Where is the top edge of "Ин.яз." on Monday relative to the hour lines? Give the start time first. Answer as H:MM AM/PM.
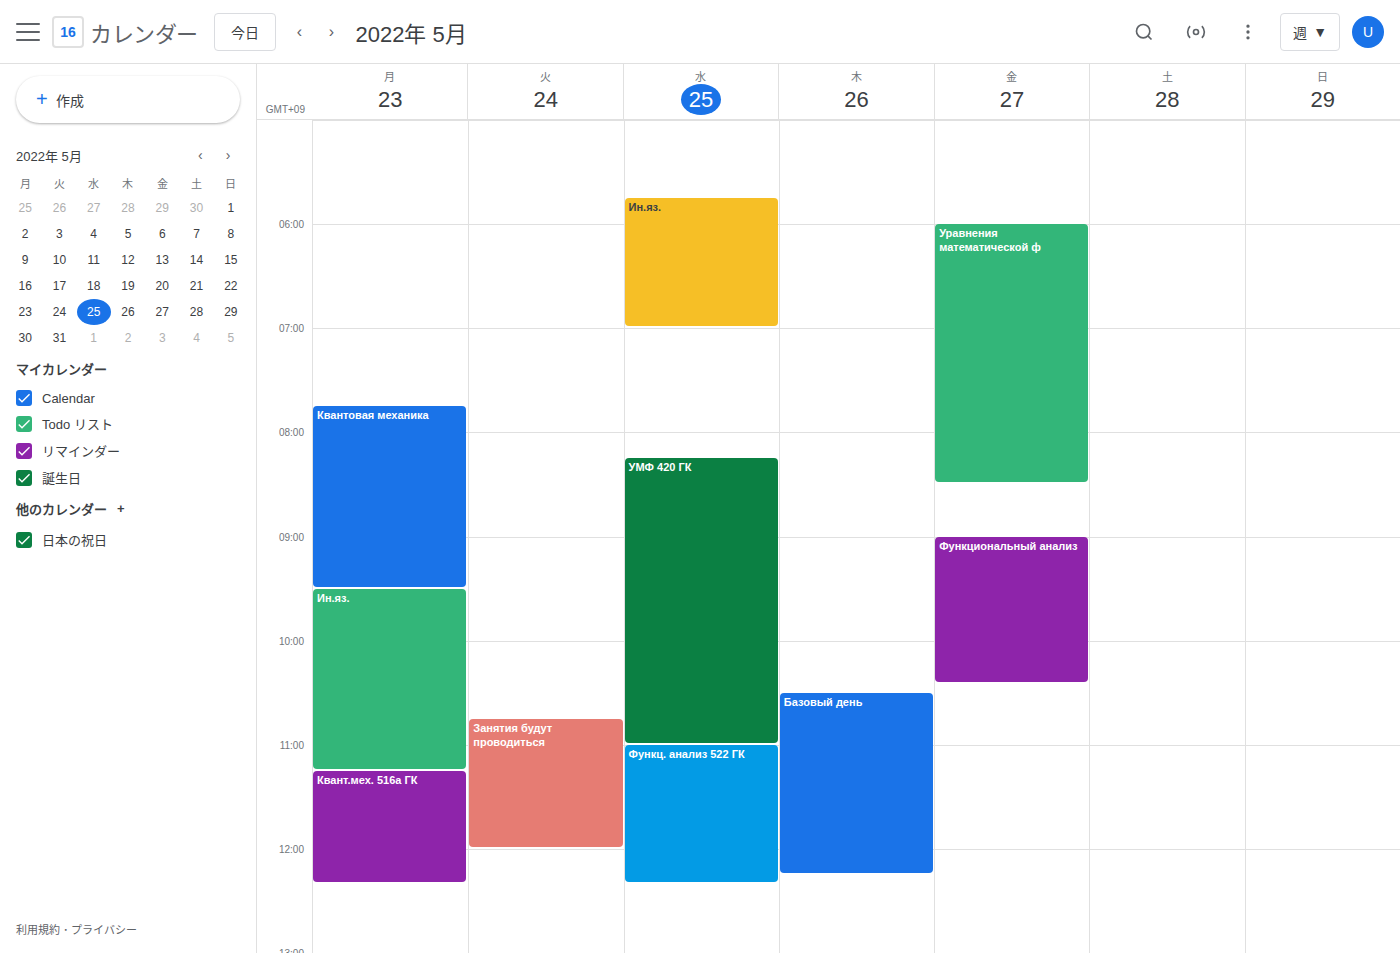
9:30 AM -- halfway between the 9 AM and 10 AM lines.